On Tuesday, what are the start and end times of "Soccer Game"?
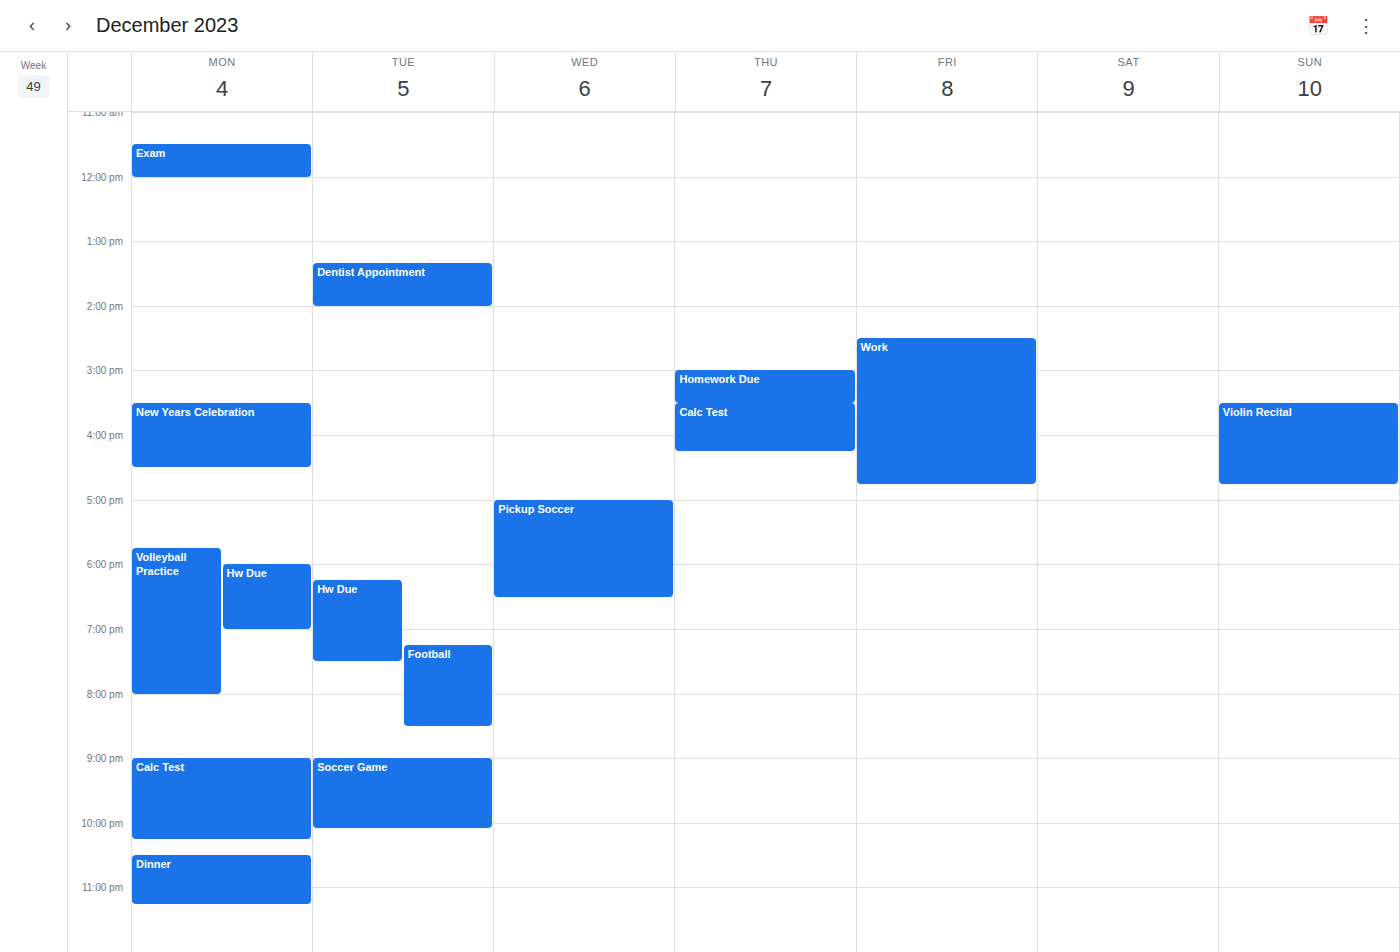
9:00 PM to 10:05 PM